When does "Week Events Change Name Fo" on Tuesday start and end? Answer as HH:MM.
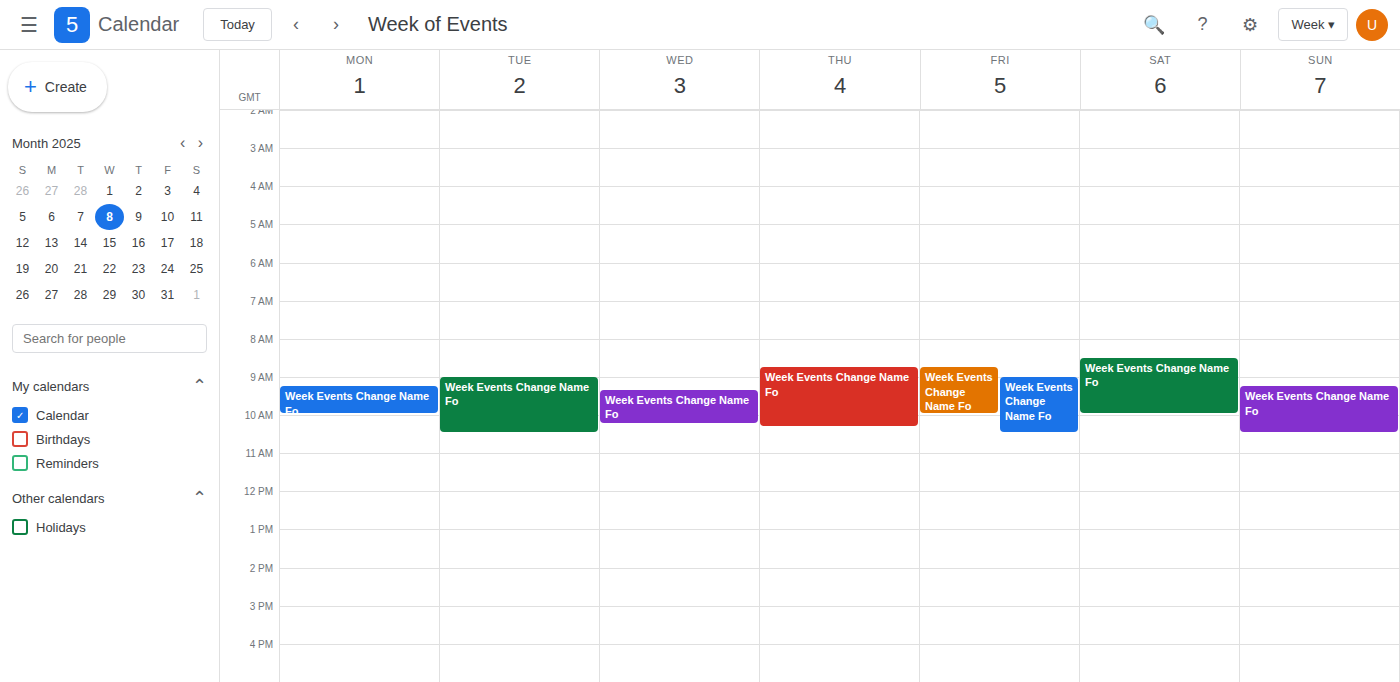
09:00 to 10:30